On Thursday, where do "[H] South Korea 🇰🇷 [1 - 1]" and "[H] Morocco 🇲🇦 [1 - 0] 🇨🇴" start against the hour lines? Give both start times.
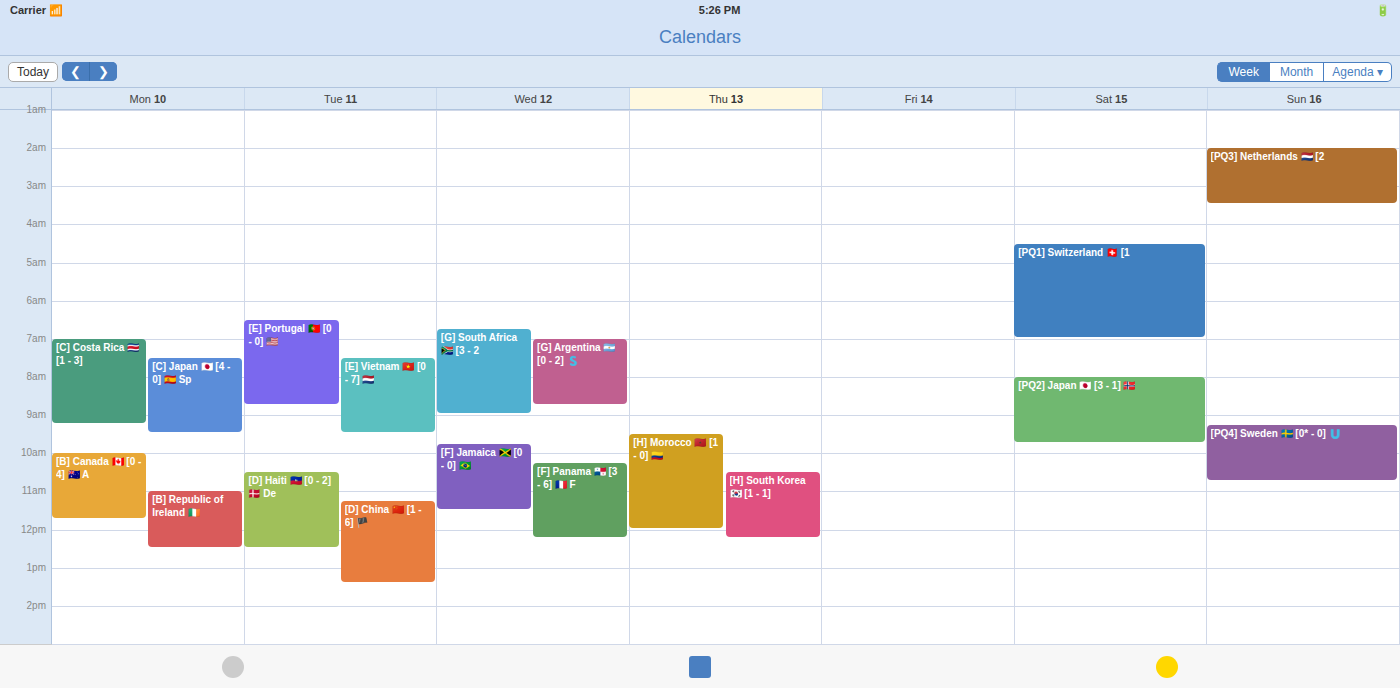
"[H] South Korea 🇰🇷 [1 - 1]": 10:30 AM, halfway between the 10 AM and 11 AM lines. "[H] Morocco 🇲🇦 [1 - 0] 🇨🇴": 9:30 AM, halfway between the 9 AM and 10 AM lines.